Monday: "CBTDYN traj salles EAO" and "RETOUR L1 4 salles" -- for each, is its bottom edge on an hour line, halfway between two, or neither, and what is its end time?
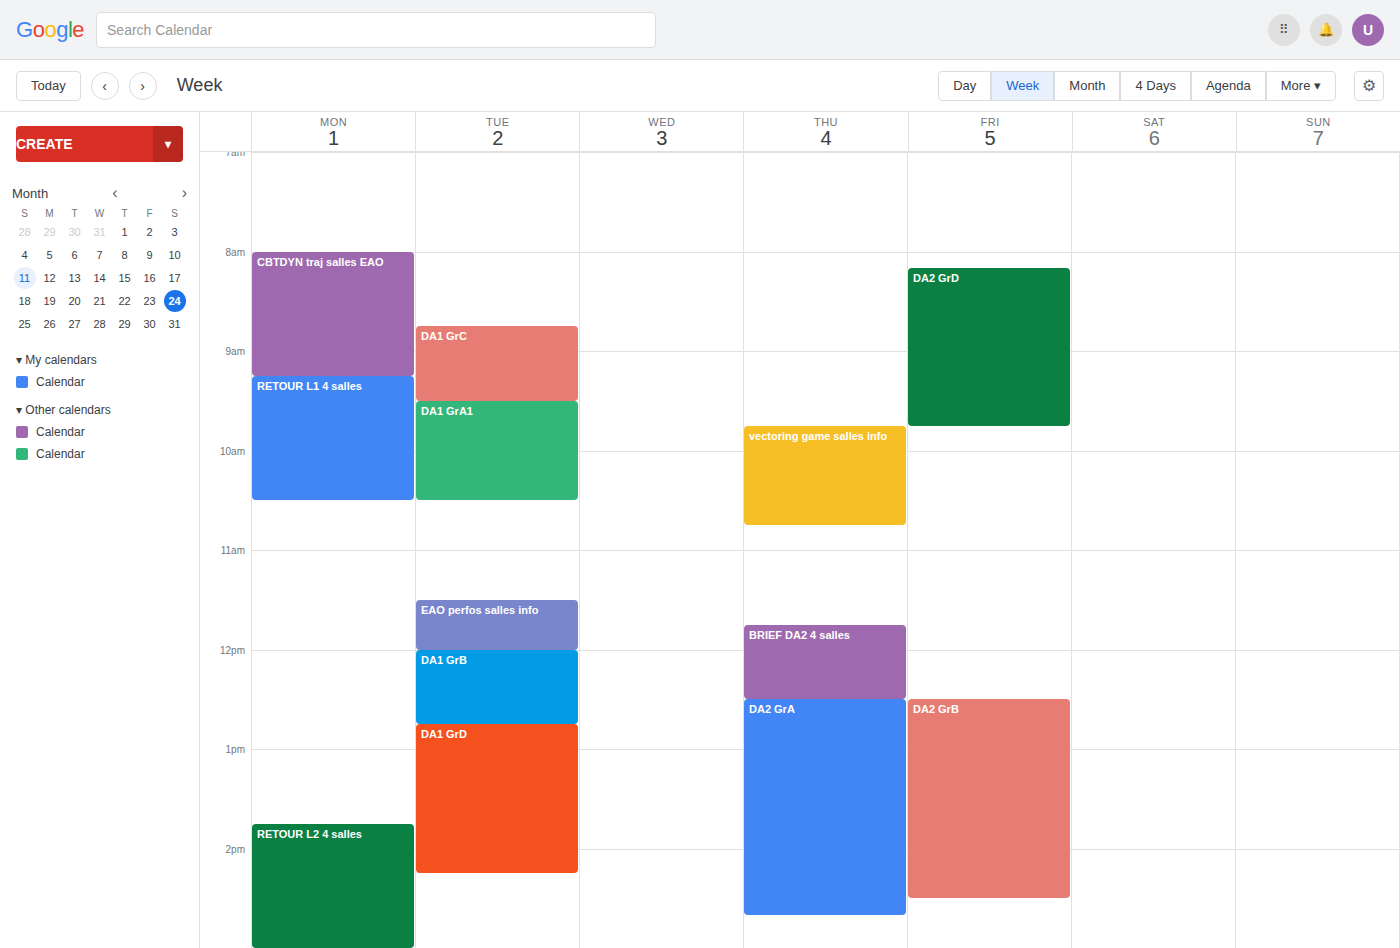
"CBTDYN traj salles EAO": 9:15 AM, neither: a quarter of the way from the 9 AM line to the 10 AM line. "RETOUR L1 4 salles": 10:30 AM, halfway between the 10 AM and 11 AM lines.